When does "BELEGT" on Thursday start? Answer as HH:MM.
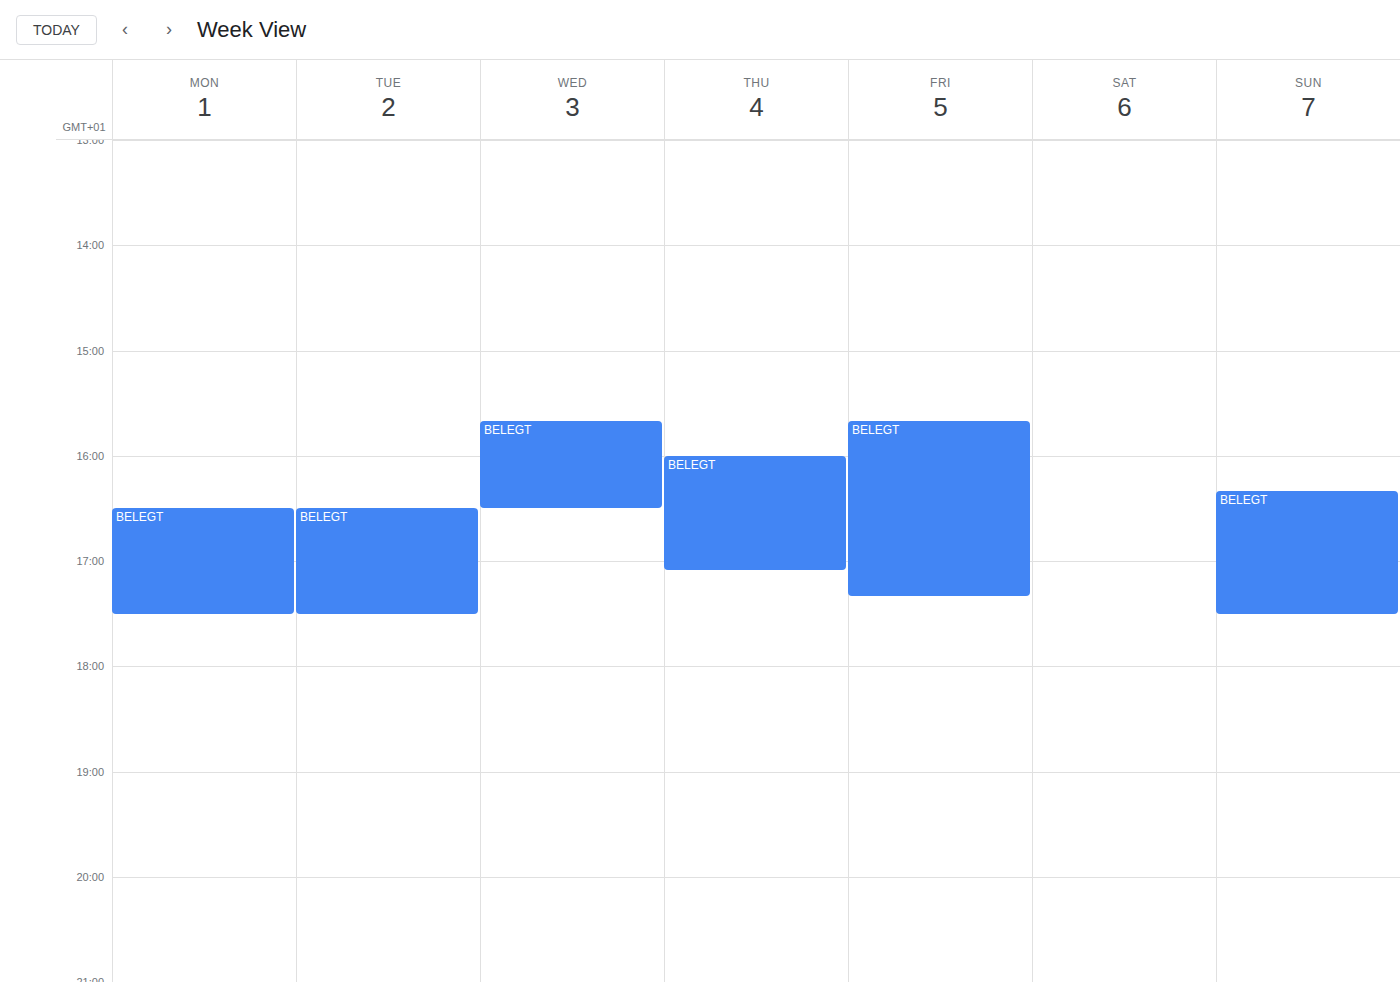
16:00